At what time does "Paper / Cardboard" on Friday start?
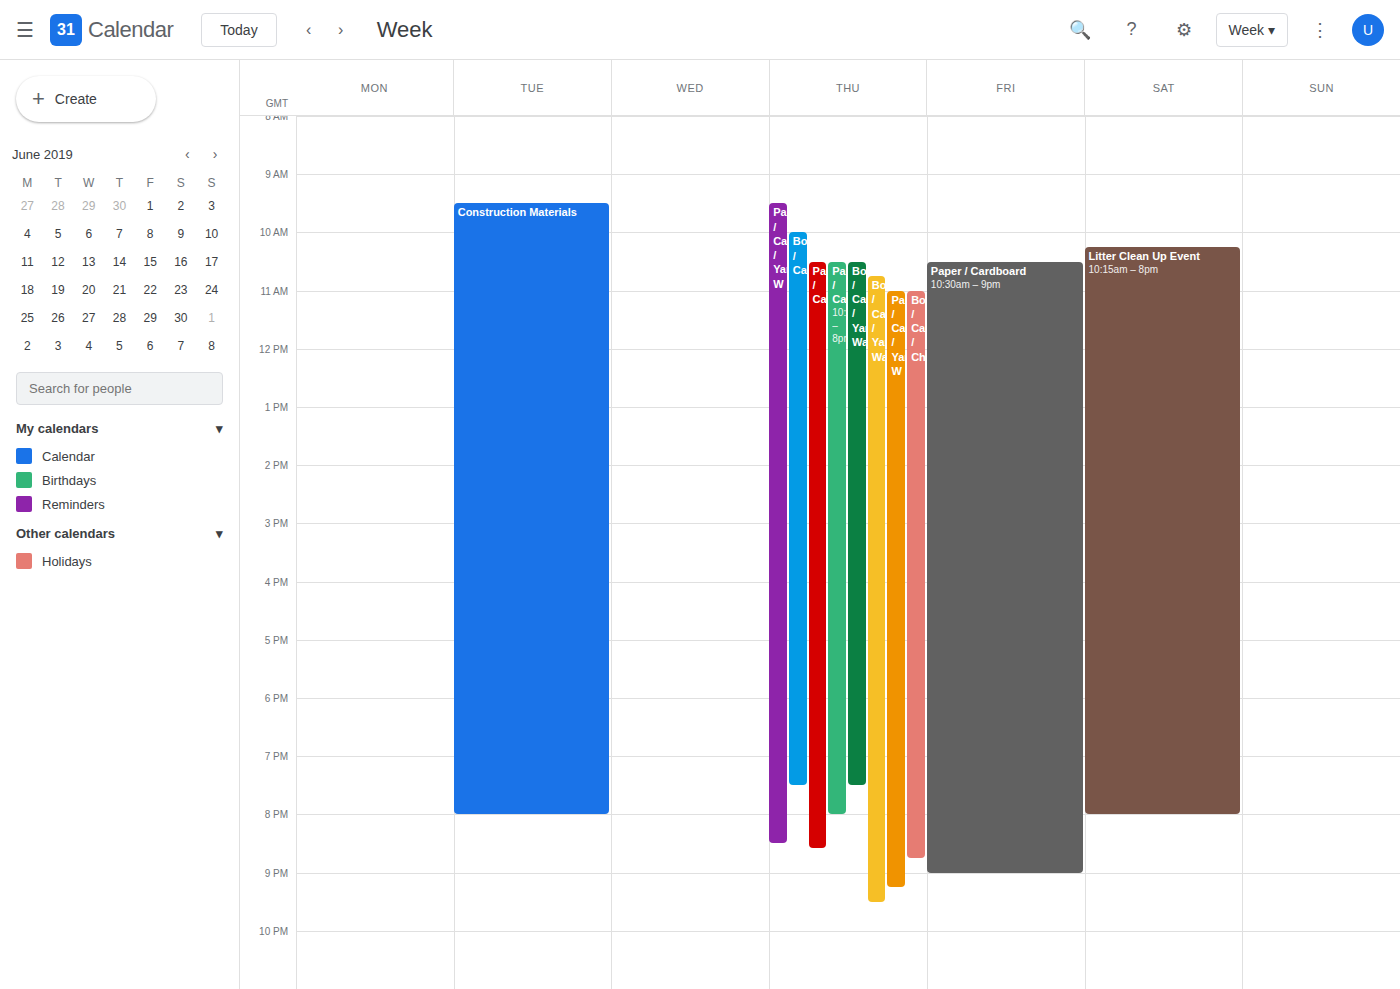
10:30 AM